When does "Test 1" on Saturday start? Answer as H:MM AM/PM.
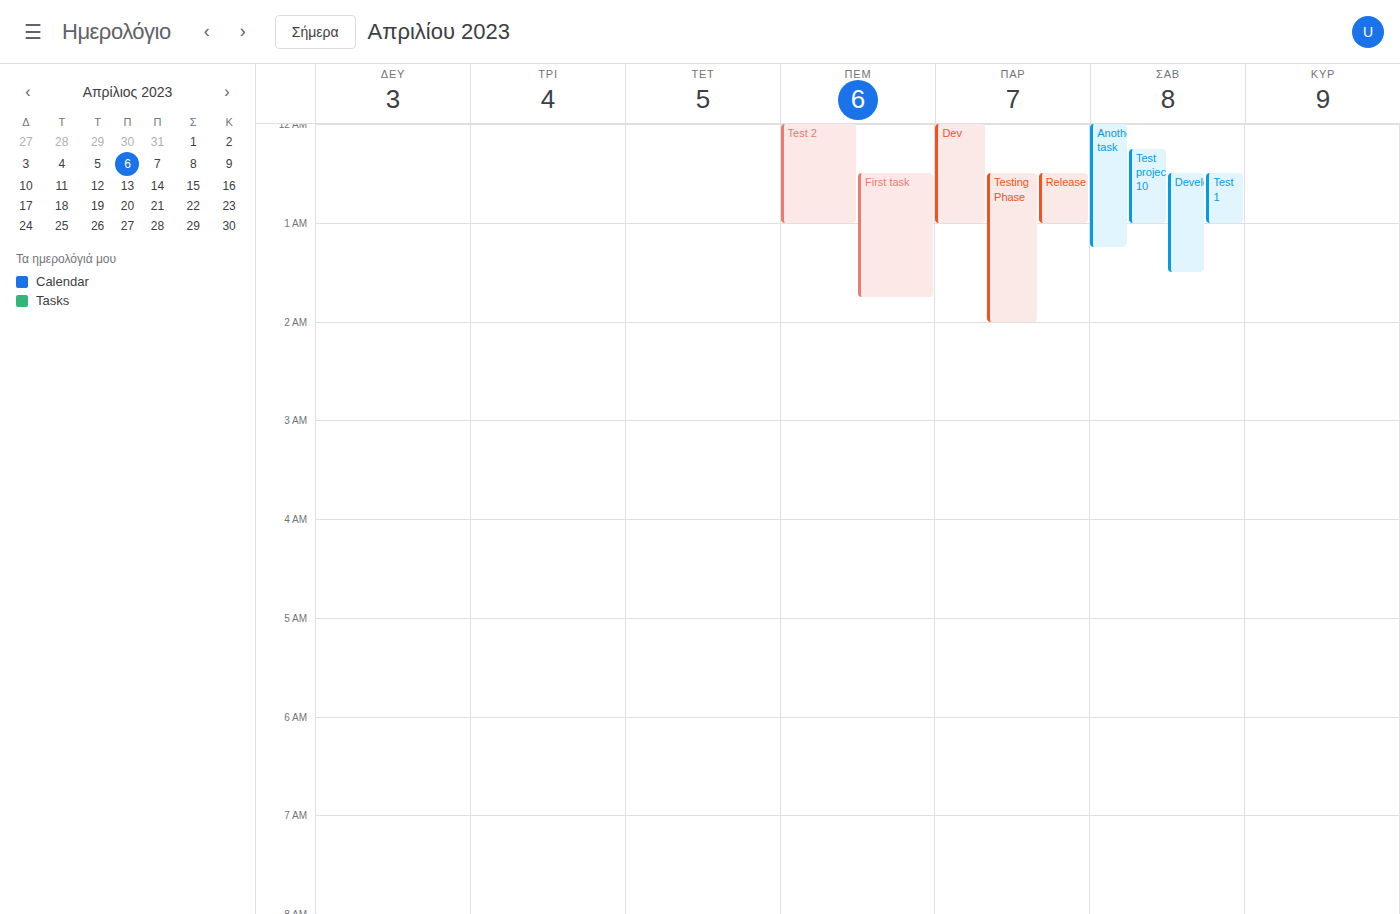
12:30 AM